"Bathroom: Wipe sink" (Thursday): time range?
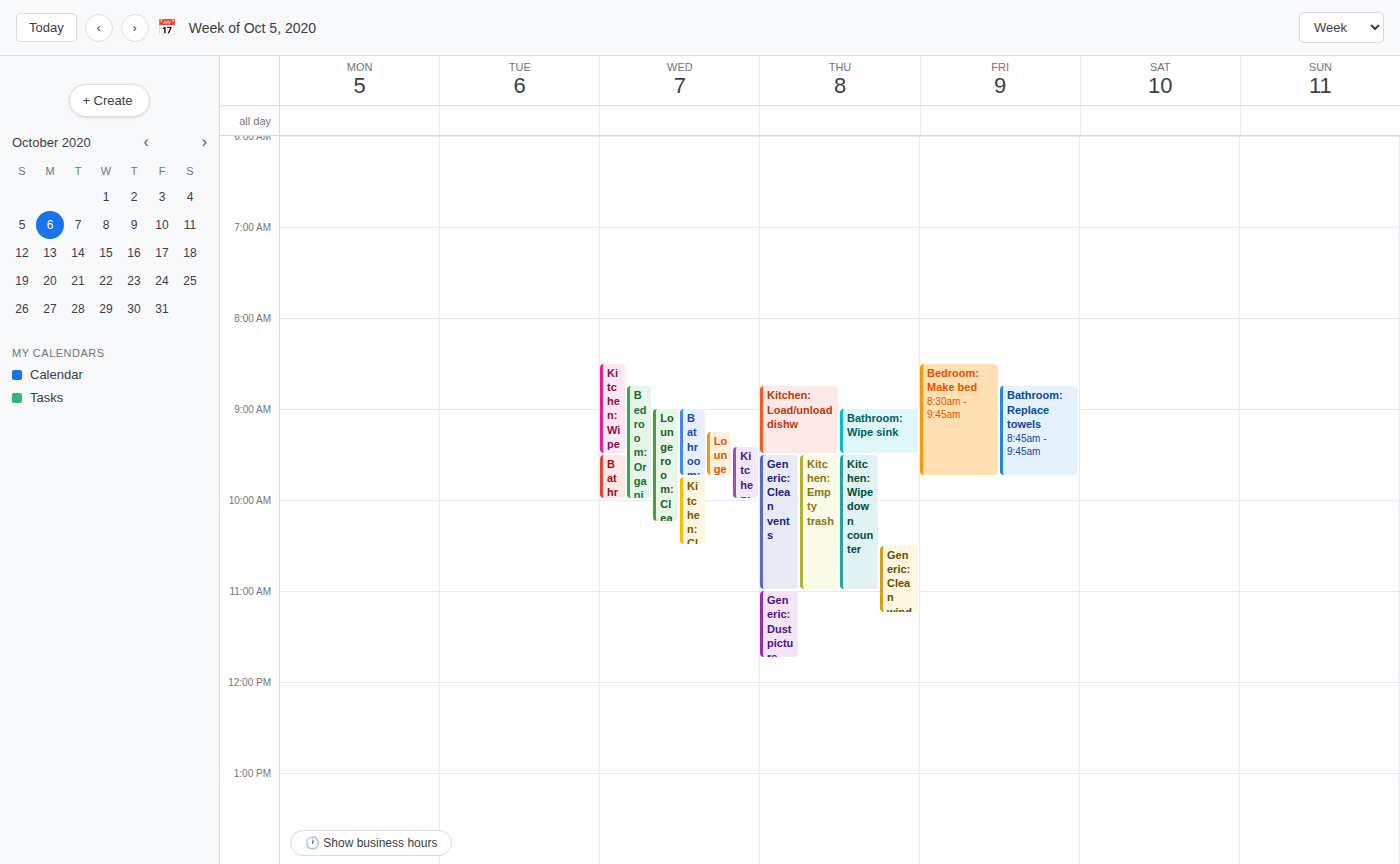
9:00 AM to 9:30 AM